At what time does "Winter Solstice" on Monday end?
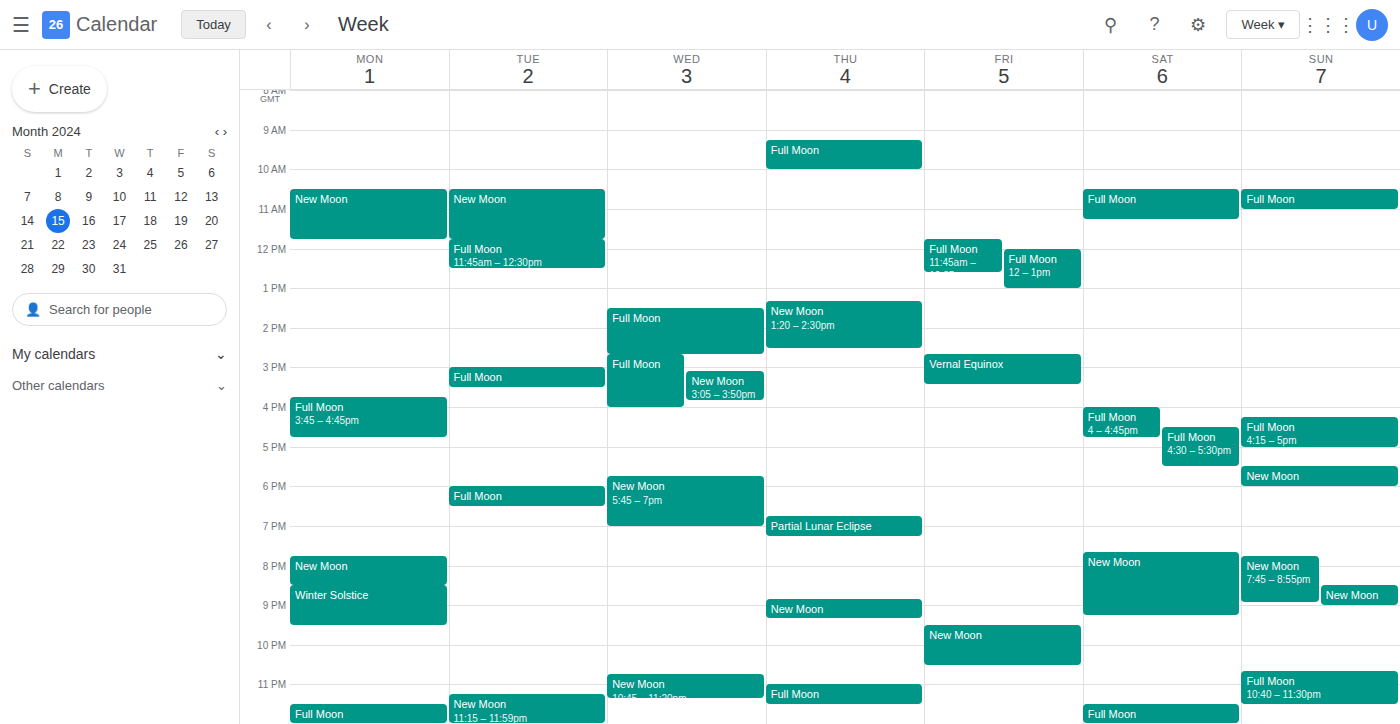
9:30 PM